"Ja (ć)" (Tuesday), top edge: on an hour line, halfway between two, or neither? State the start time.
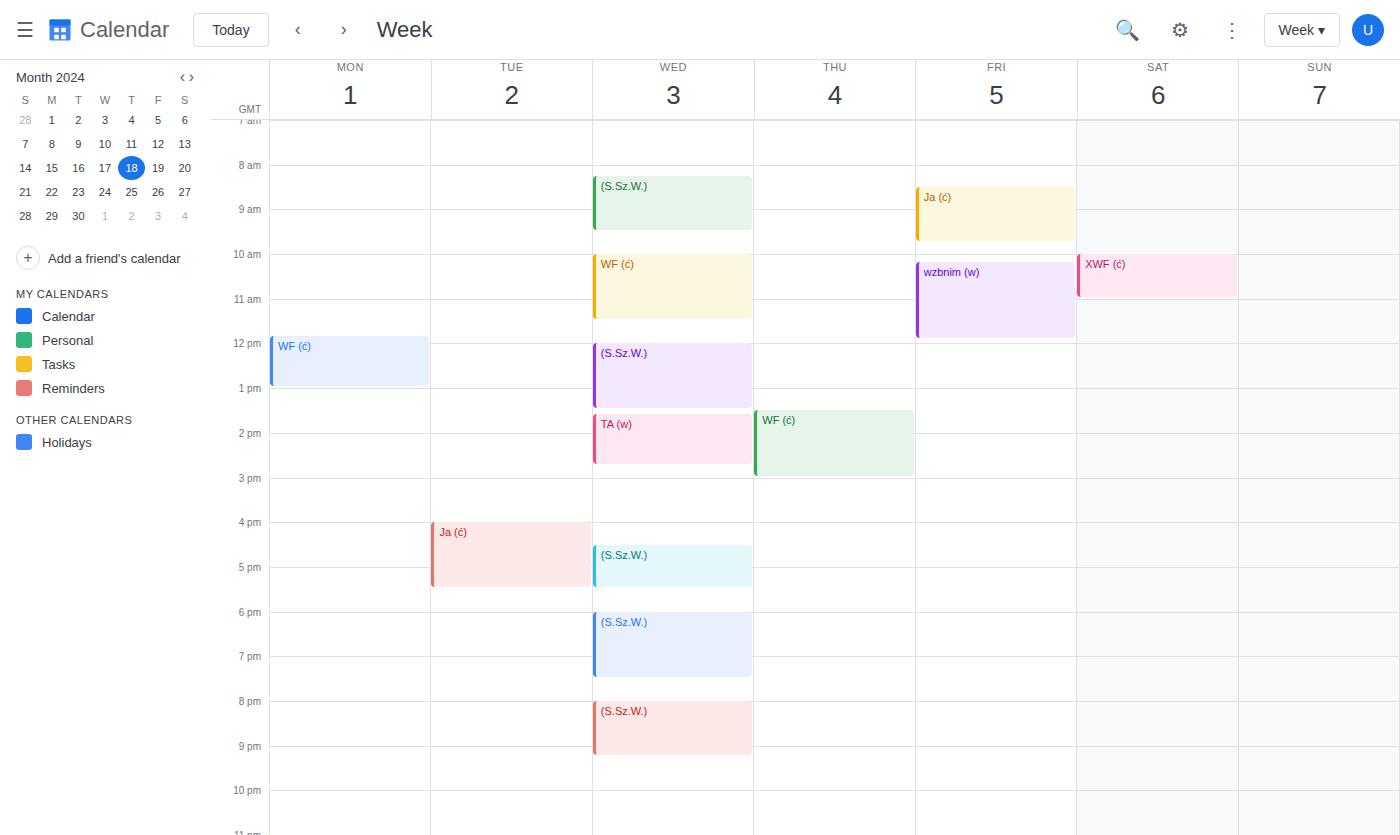
4:00 PM -- exactly on the 4 PM line.